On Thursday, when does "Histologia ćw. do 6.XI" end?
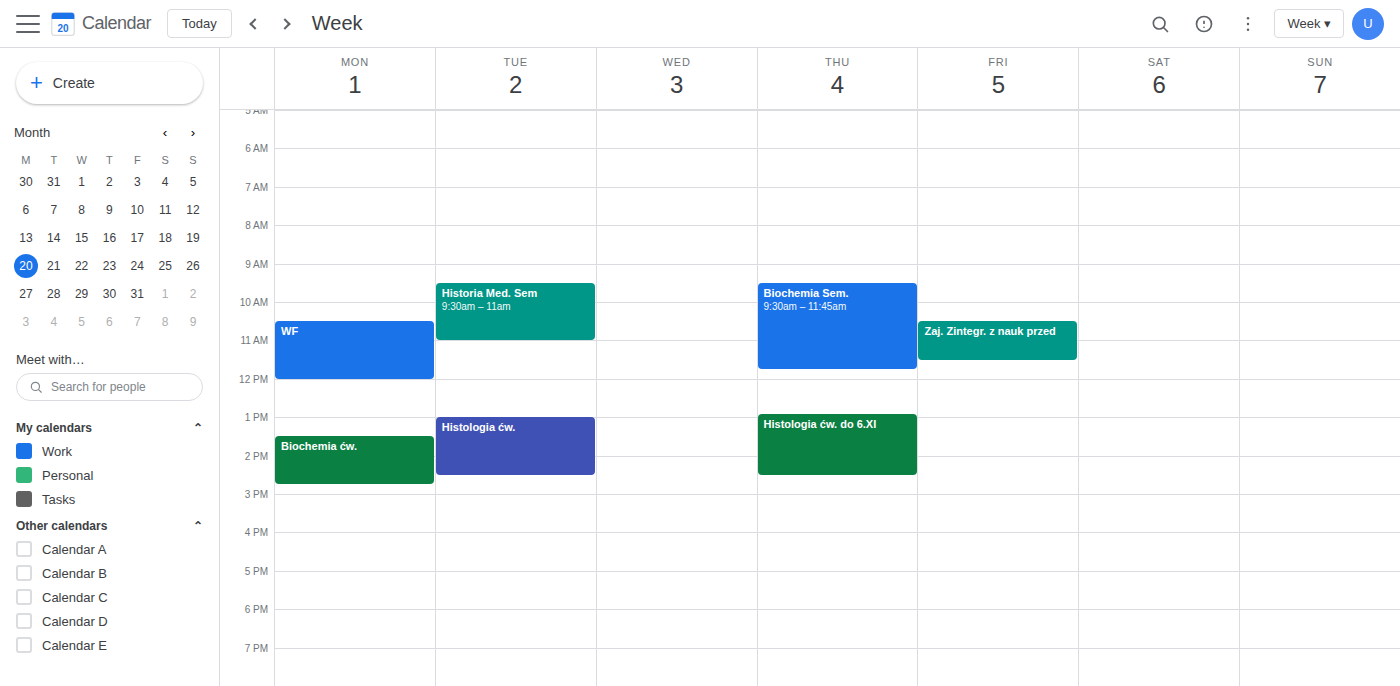
2:30 PM